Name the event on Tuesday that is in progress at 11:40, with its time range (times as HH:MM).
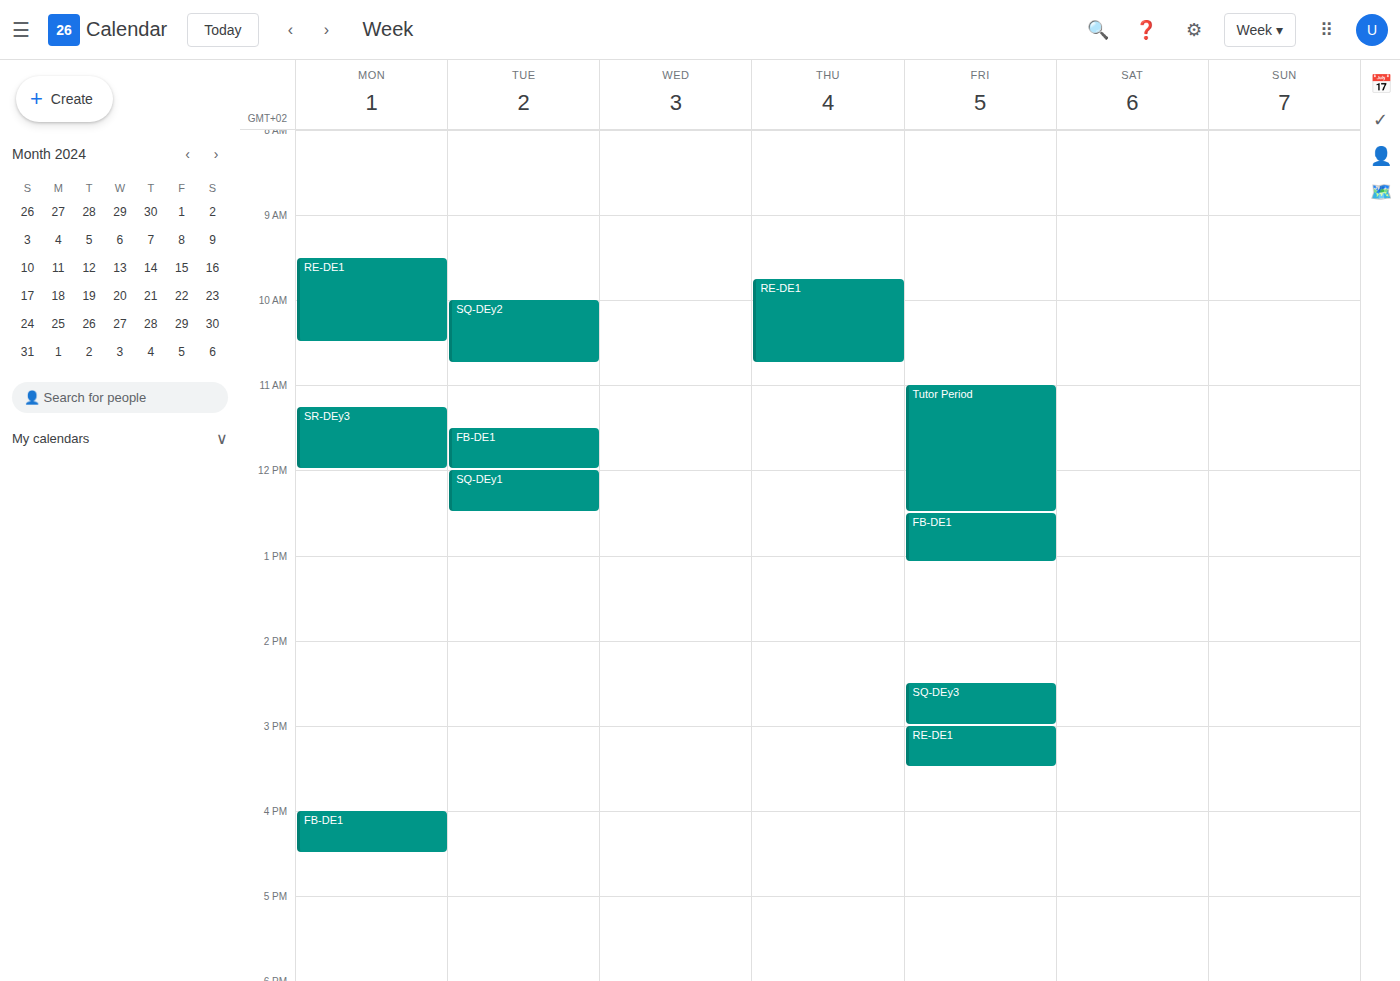
"FB-DE1", 11:30 to 12:00